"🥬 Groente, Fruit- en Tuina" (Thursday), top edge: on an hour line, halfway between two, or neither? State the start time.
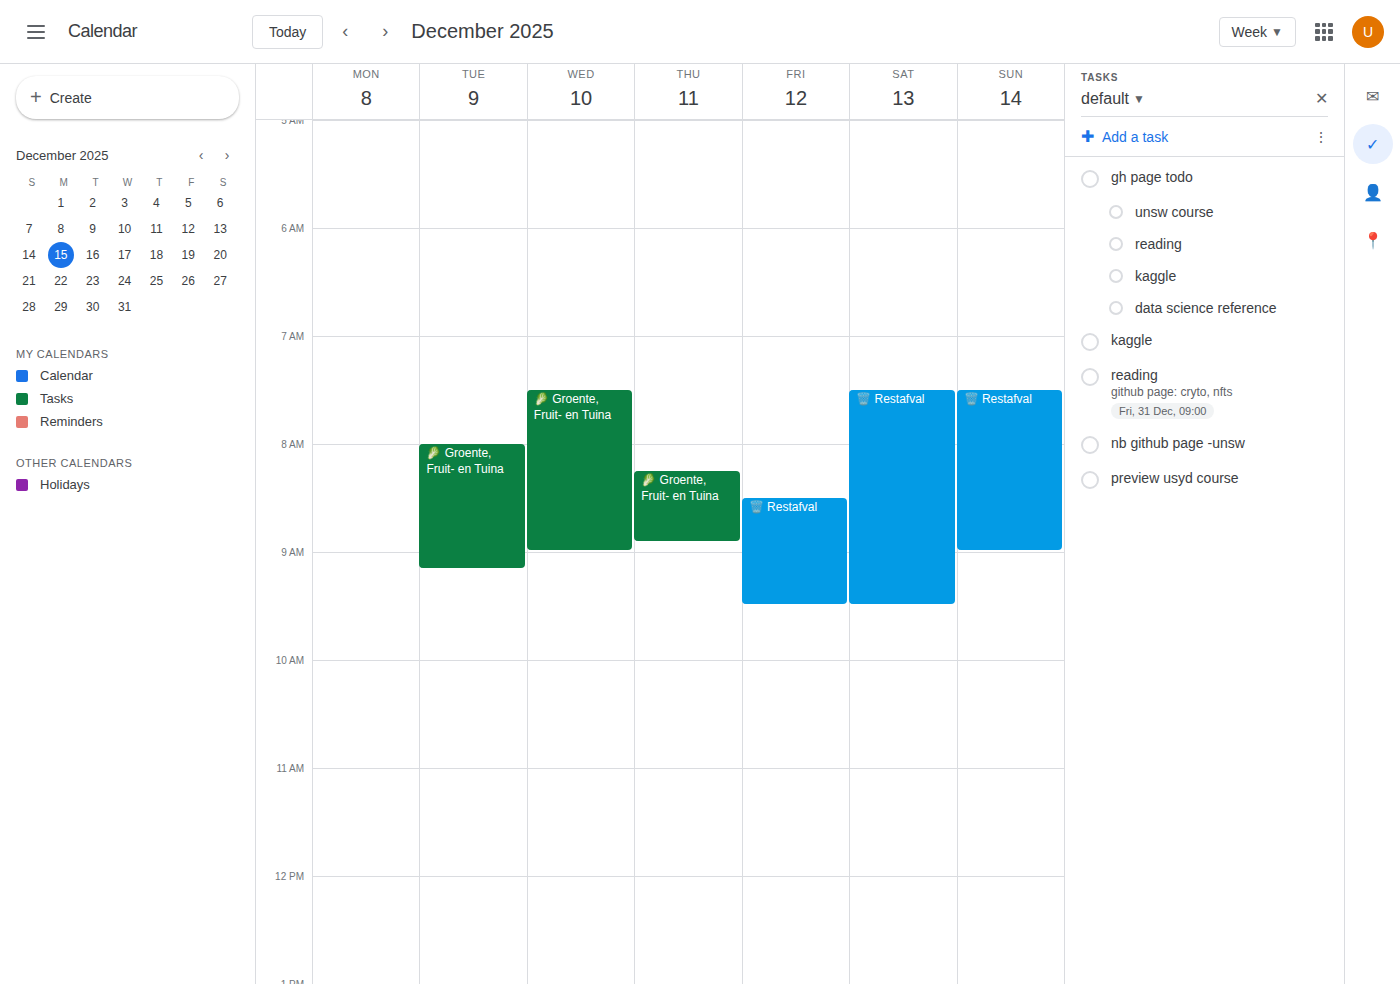
8:15 AM -- neither: a quarter of the way from the 8 AM line to the 9 AM line.